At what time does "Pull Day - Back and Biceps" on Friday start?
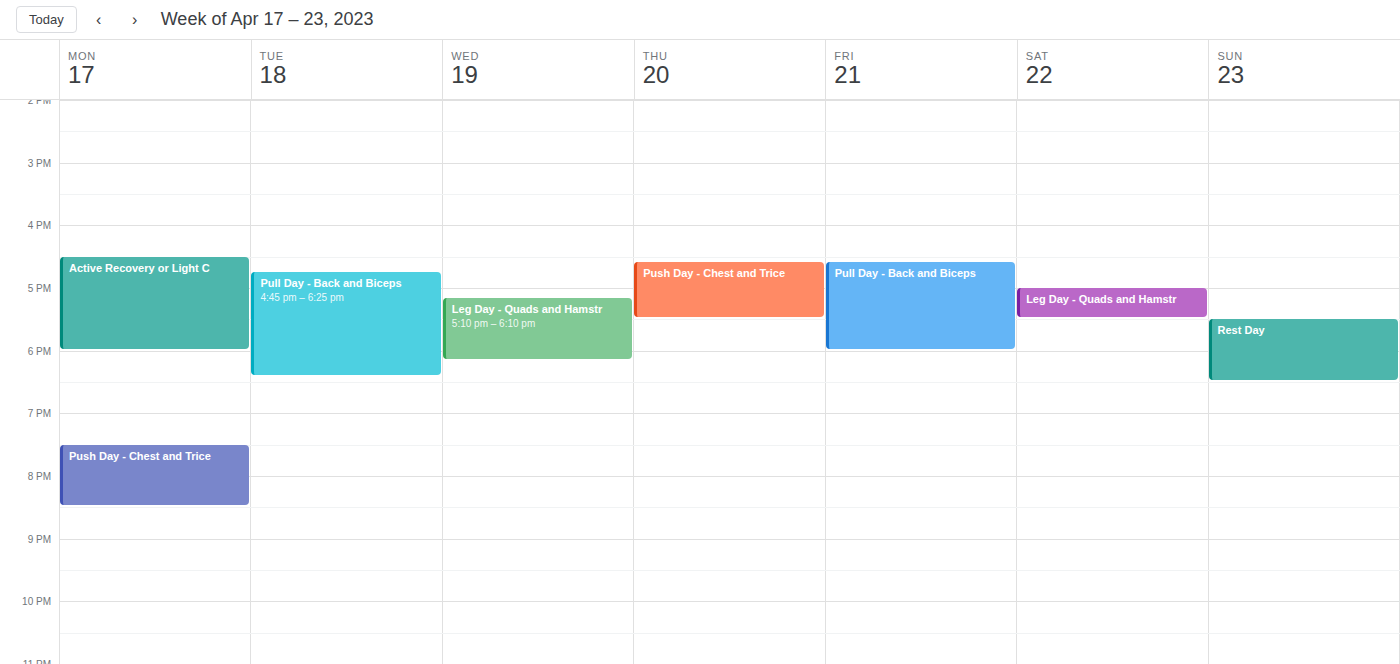
16:35